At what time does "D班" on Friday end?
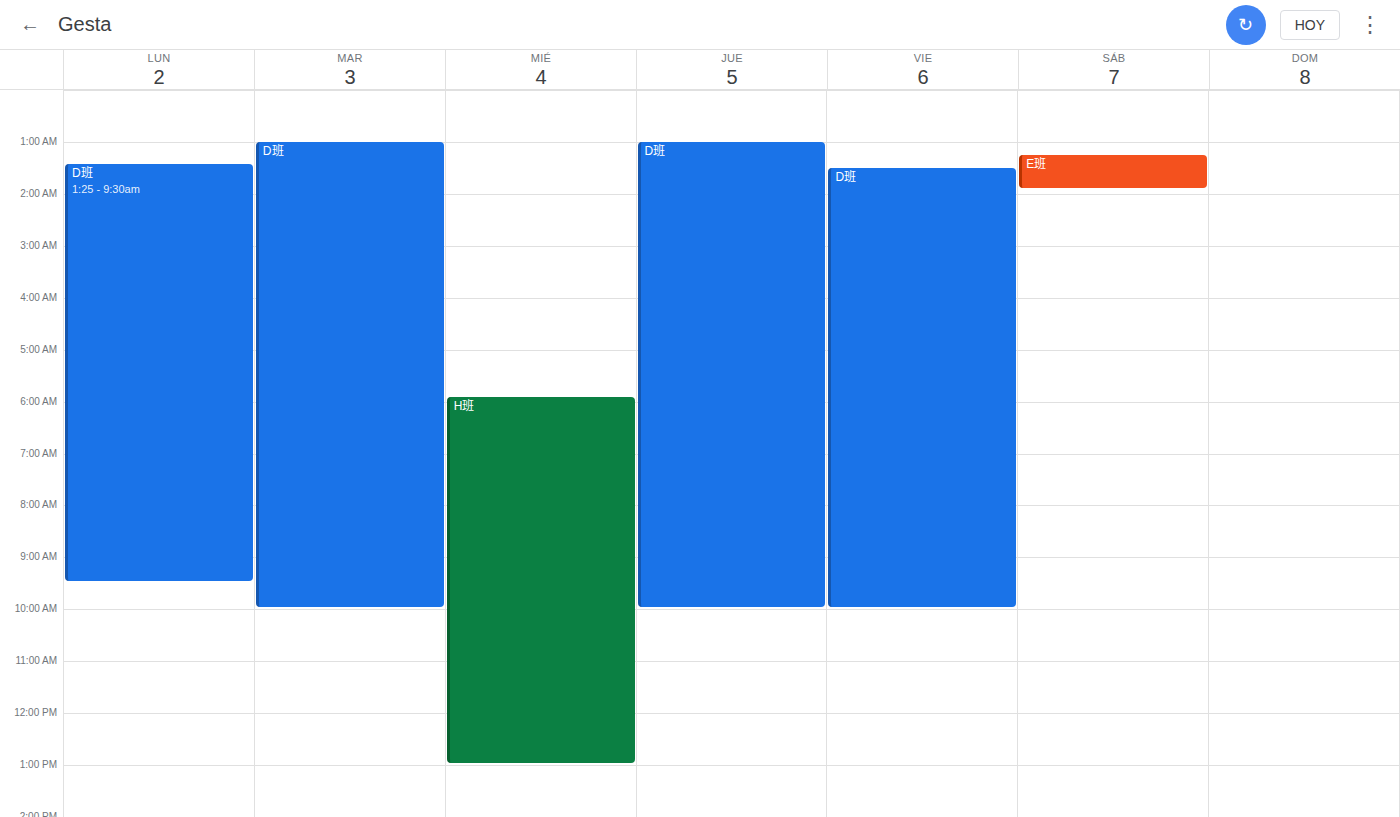
10:00 AM